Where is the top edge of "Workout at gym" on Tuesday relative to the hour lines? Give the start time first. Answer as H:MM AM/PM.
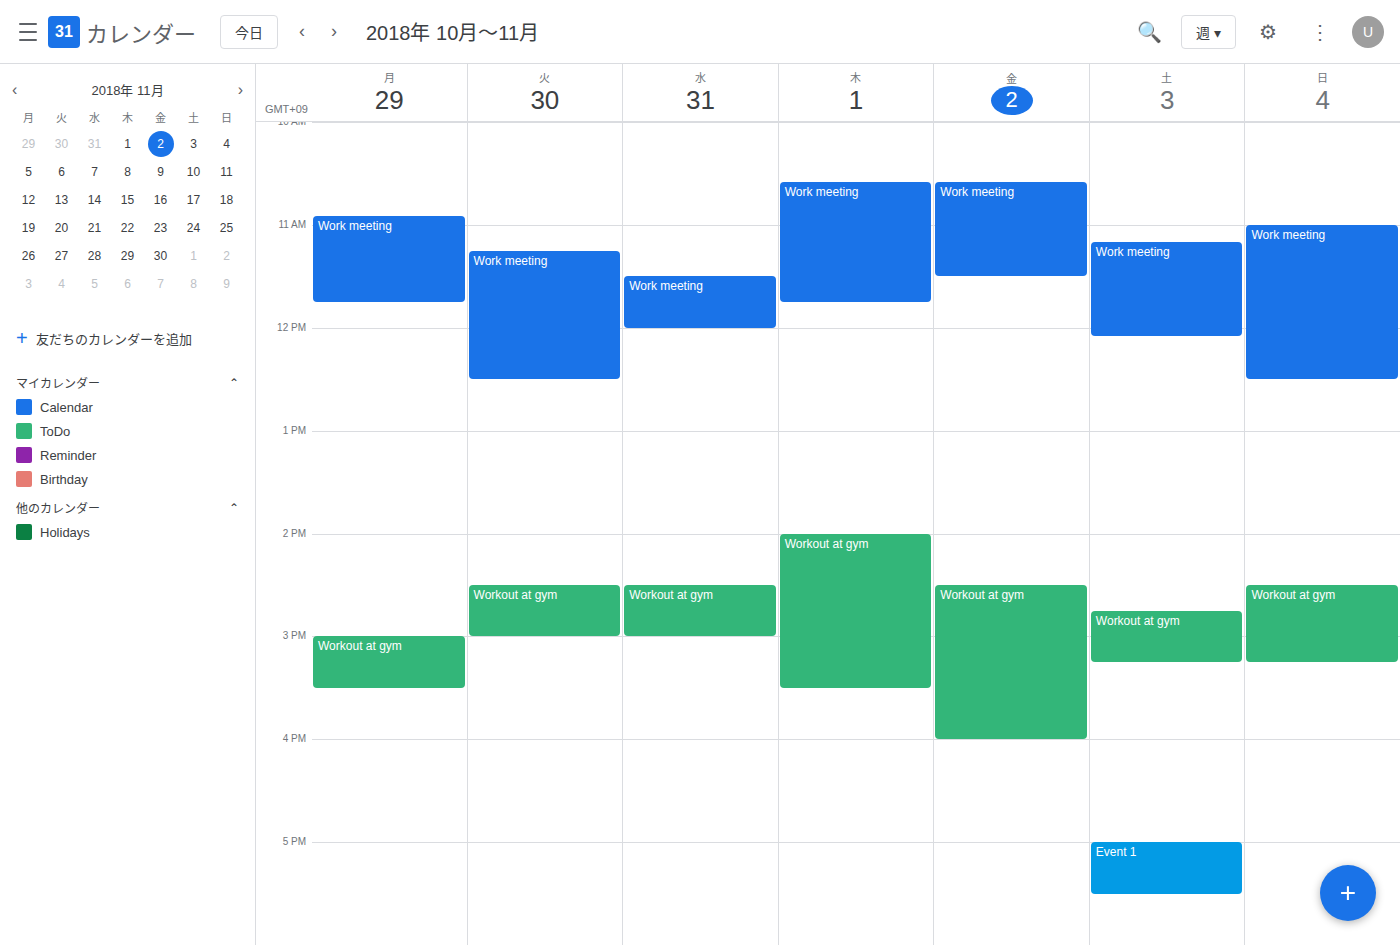
2:30 PM -- halfway between the 2 PM and 3 PM lines.